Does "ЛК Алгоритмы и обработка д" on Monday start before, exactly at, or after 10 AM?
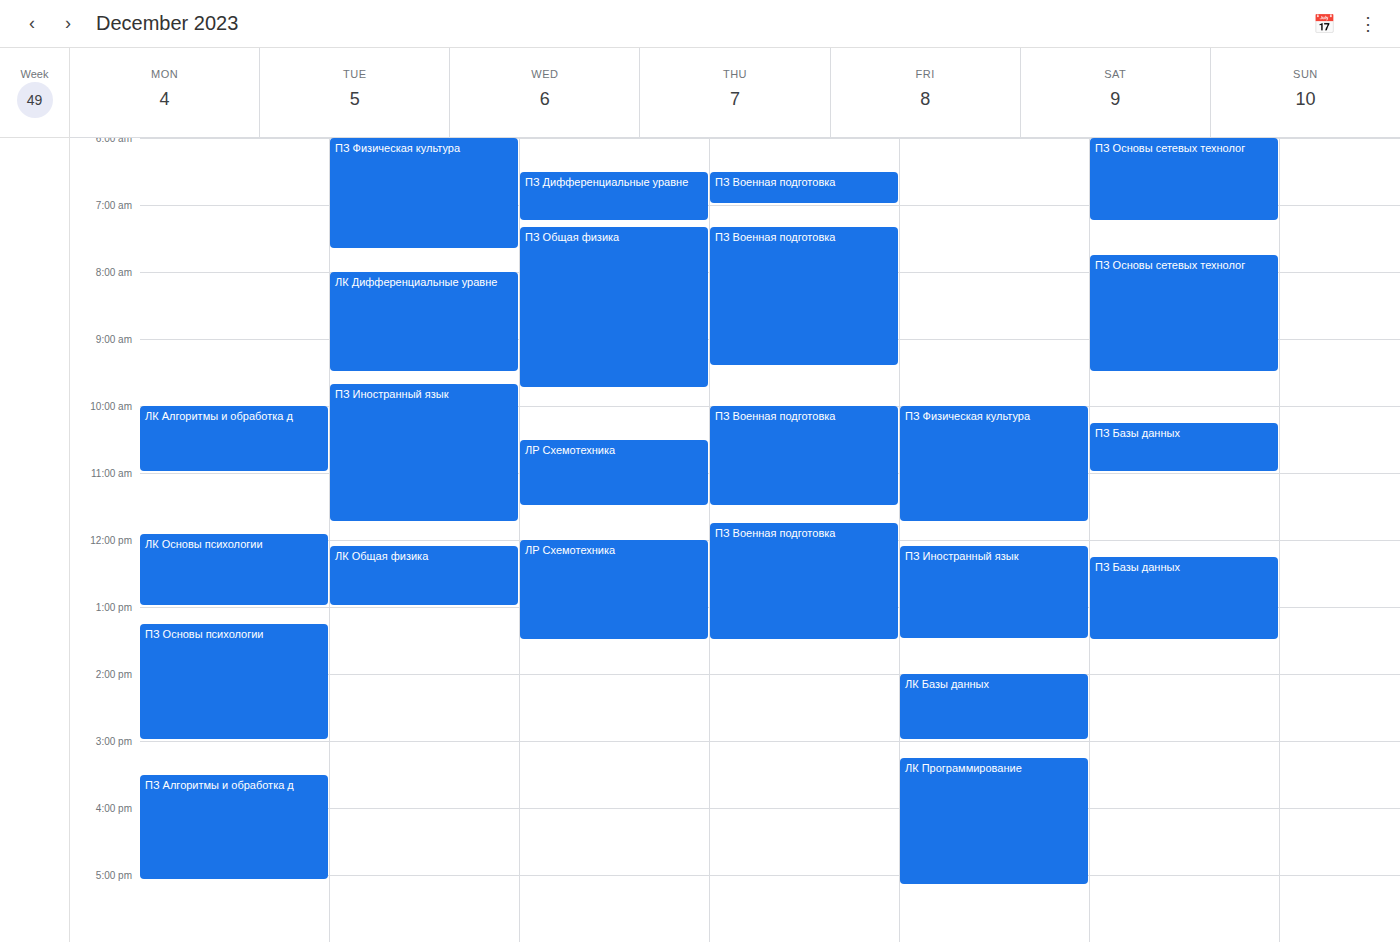
10:00 AM -- exactly at 10 AM, on the 10 AM line.